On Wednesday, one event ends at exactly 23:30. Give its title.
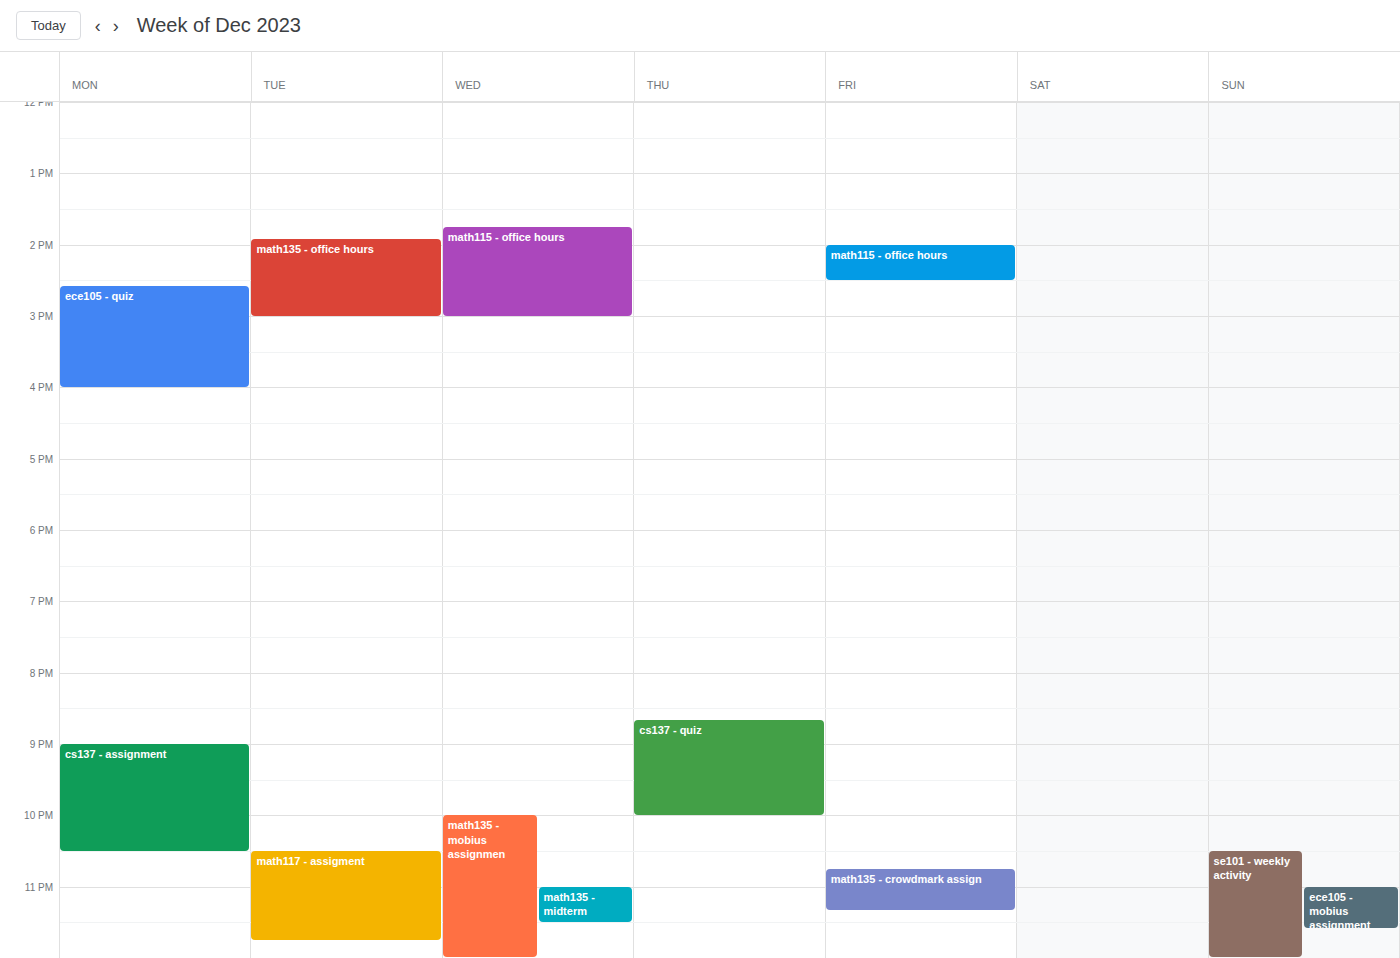
"math135 - midterm"